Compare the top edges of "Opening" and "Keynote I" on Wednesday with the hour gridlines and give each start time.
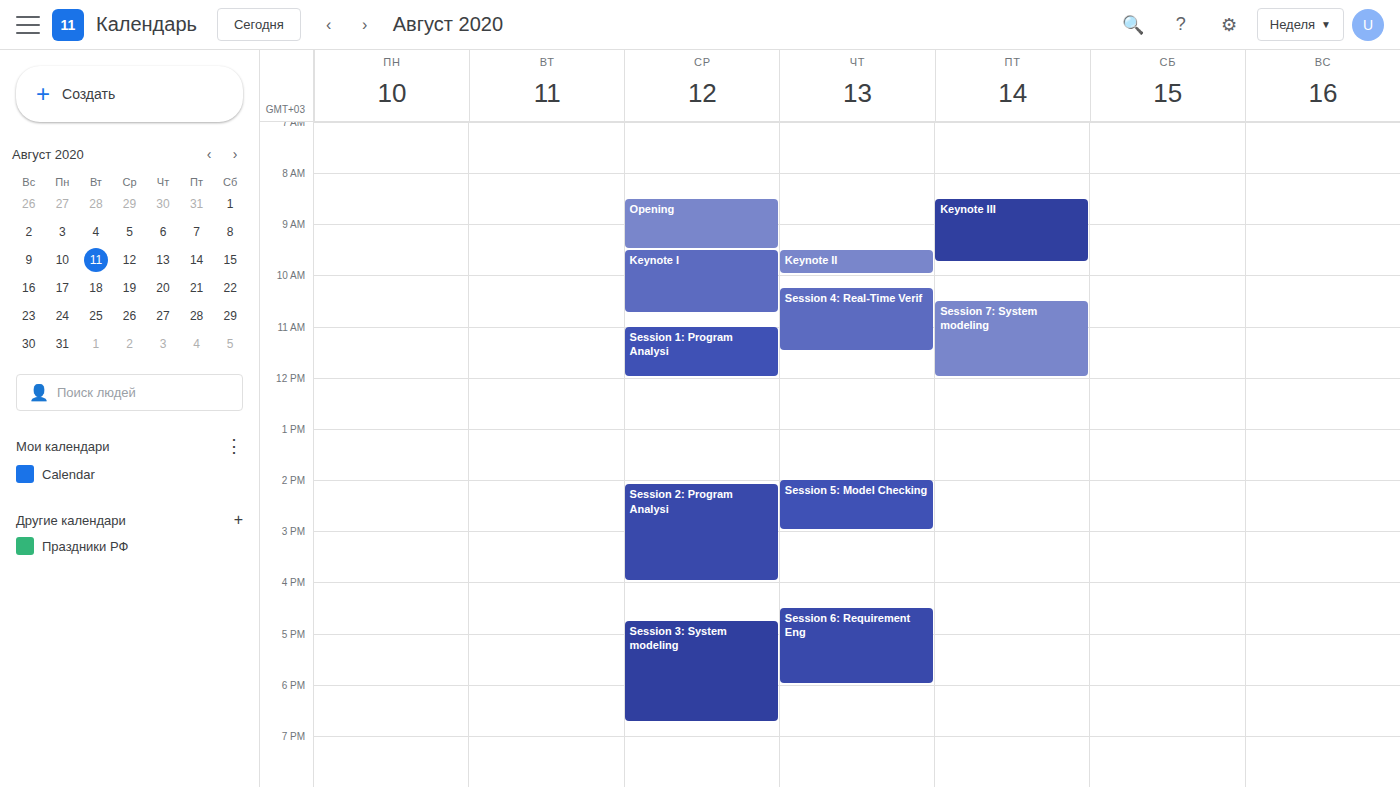
"Opening": 8:30 AM, halfway between the 8 AM and 9 AM lines. "Keynote I": 9:30 AM, halfway between the 9 AM and 10 AM lines.